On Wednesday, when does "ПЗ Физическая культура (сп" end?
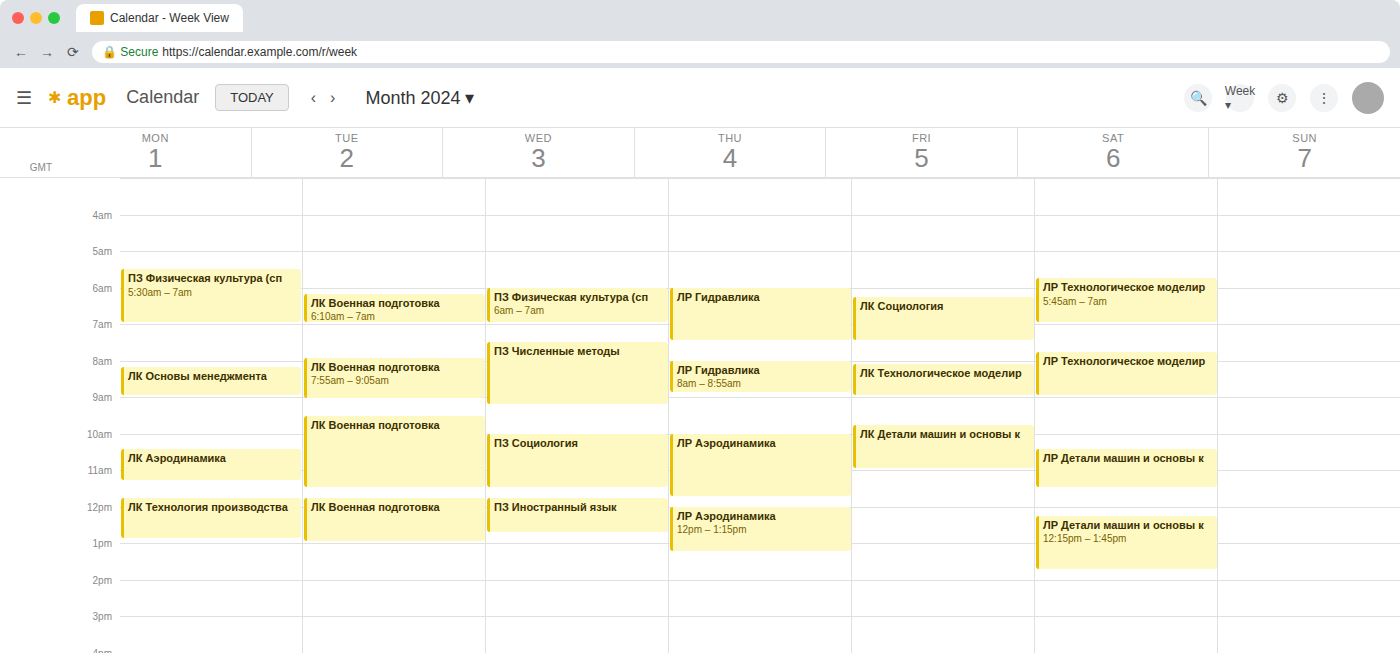
7:00 AM